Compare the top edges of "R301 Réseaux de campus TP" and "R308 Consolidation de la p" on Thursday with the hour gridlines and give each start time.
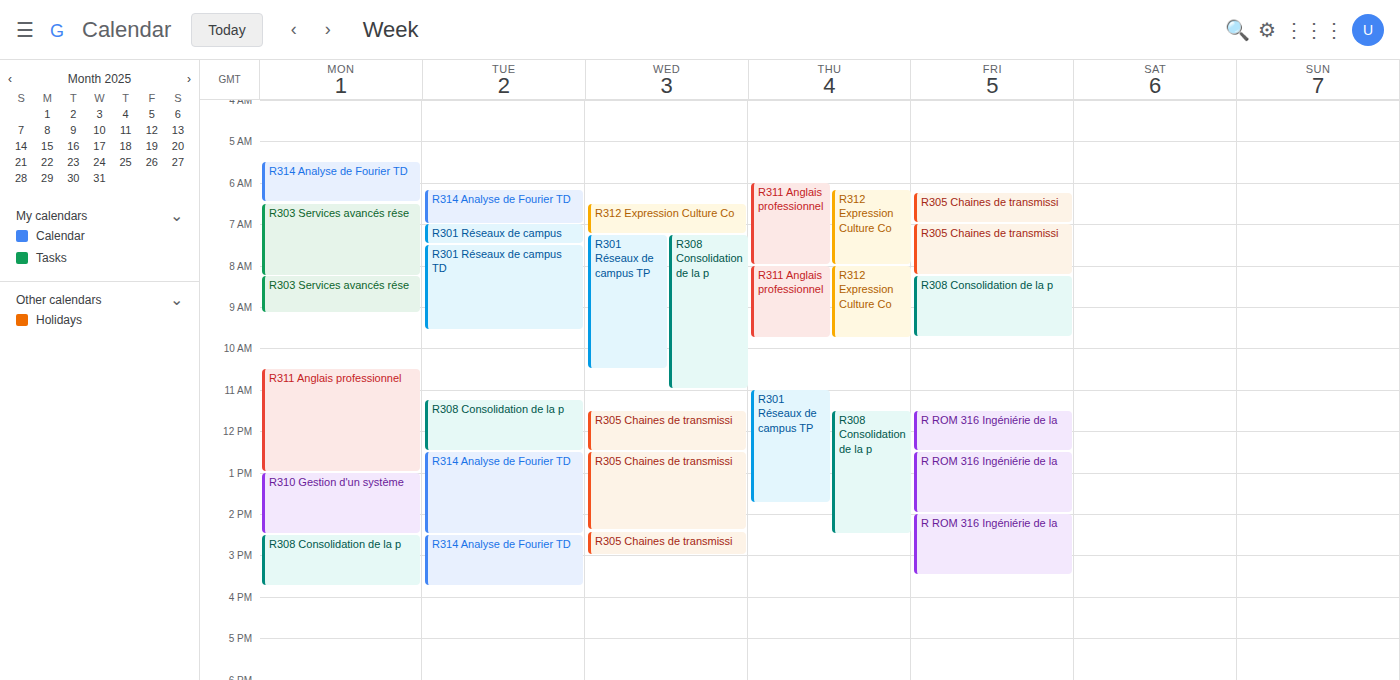
"R301 Réseaux de campus TP": 11:00 AM, exactly on the 11 AM line. "R308 Consolidation de la p": 11:30 AM, halfway between the 11 AM and 12 PM lines.